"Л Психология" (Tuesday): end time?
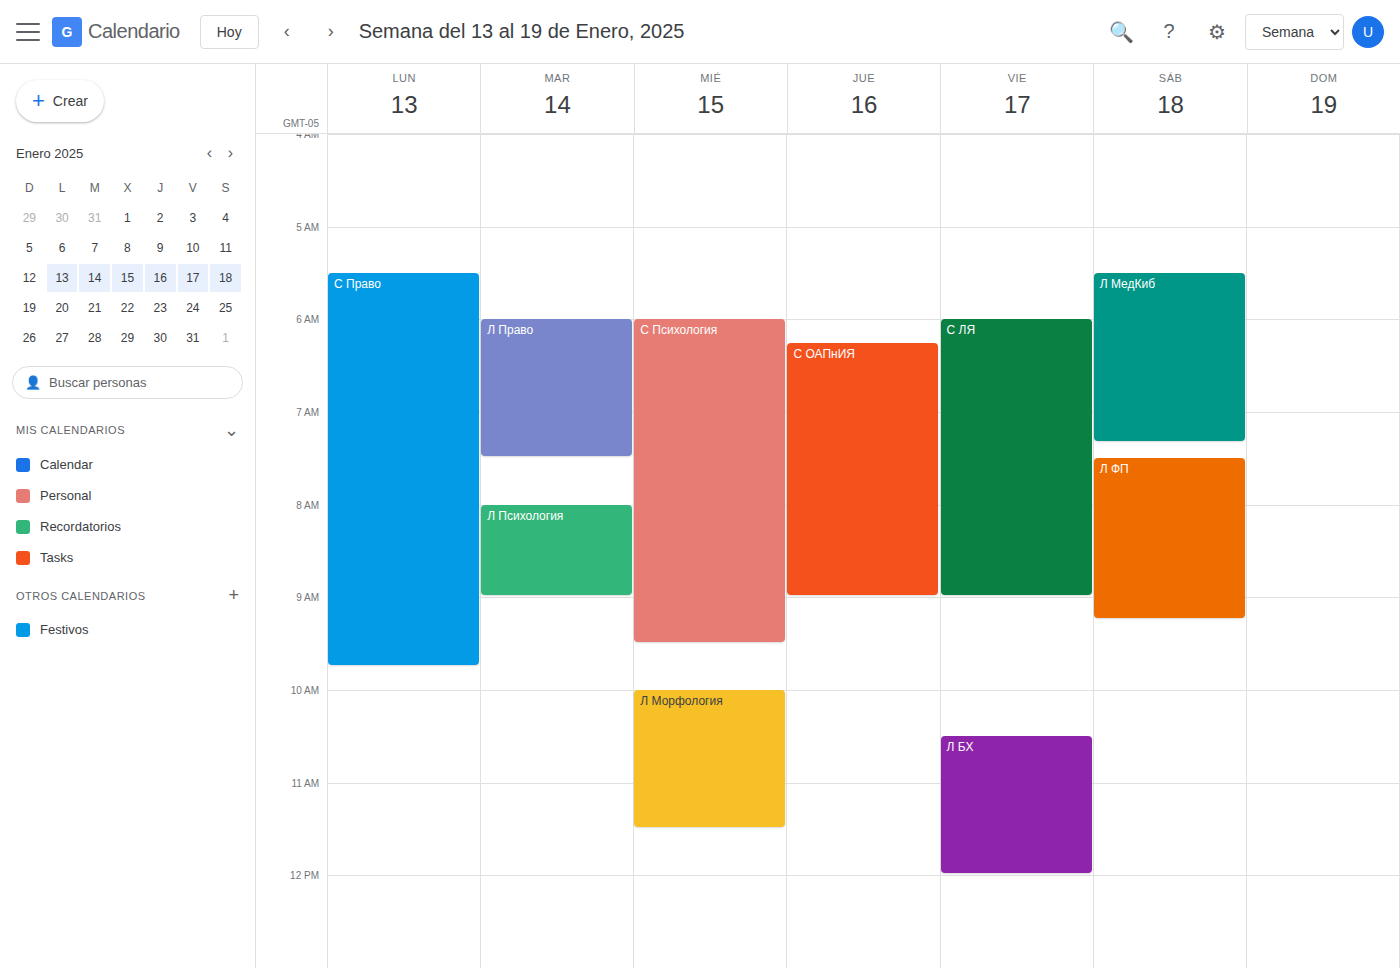
9:00 AM